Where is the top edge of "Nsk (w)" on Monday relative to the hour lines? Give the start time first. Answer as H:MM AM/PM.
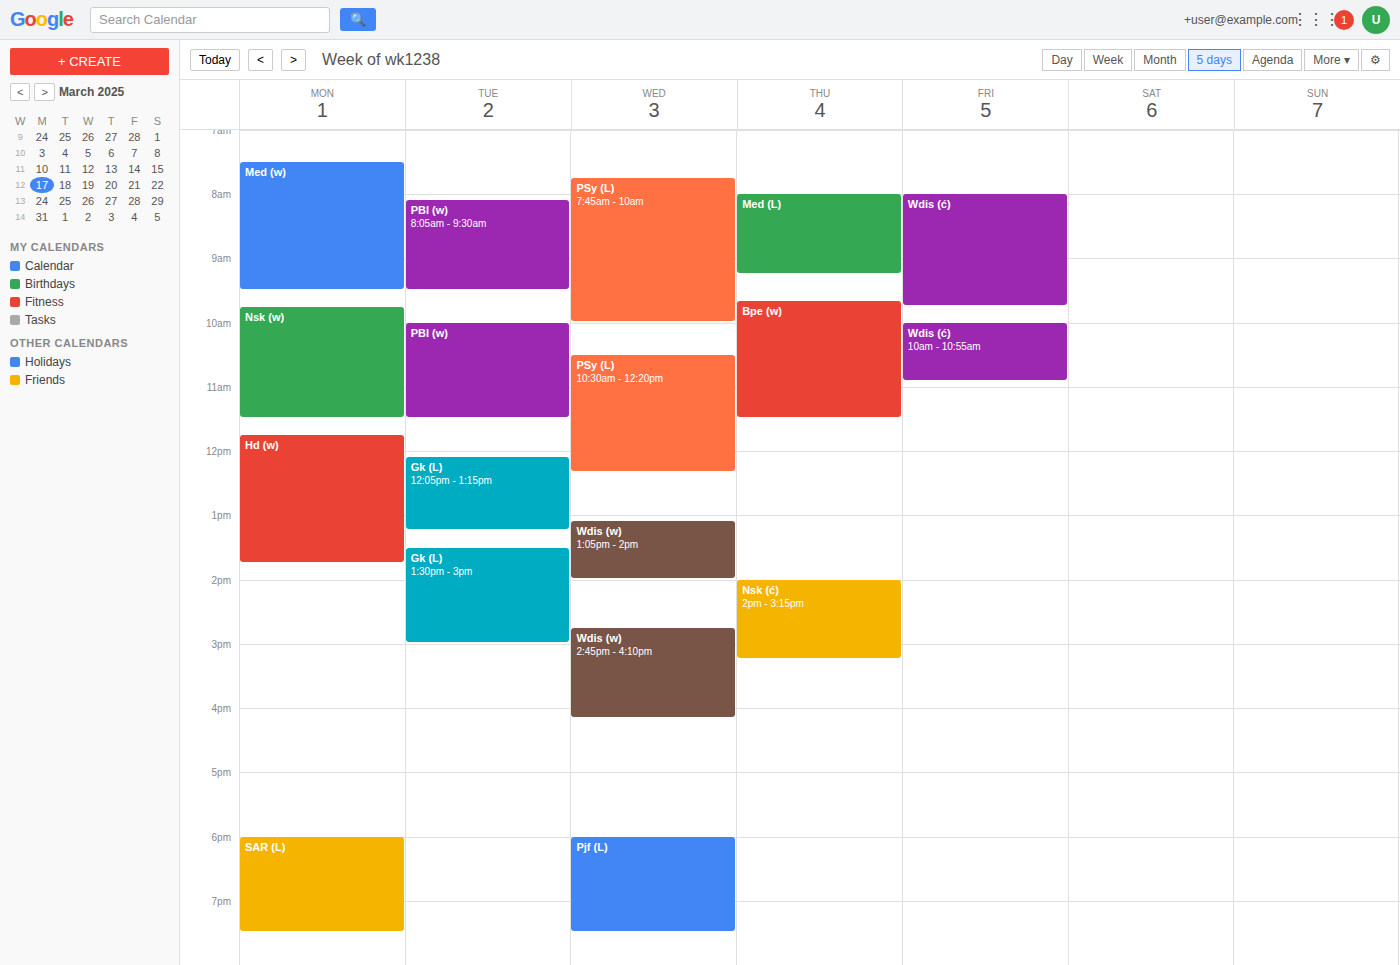
9:45 AM -- neither: three quarters of the way from the 9 AM line to the 10 AM line.